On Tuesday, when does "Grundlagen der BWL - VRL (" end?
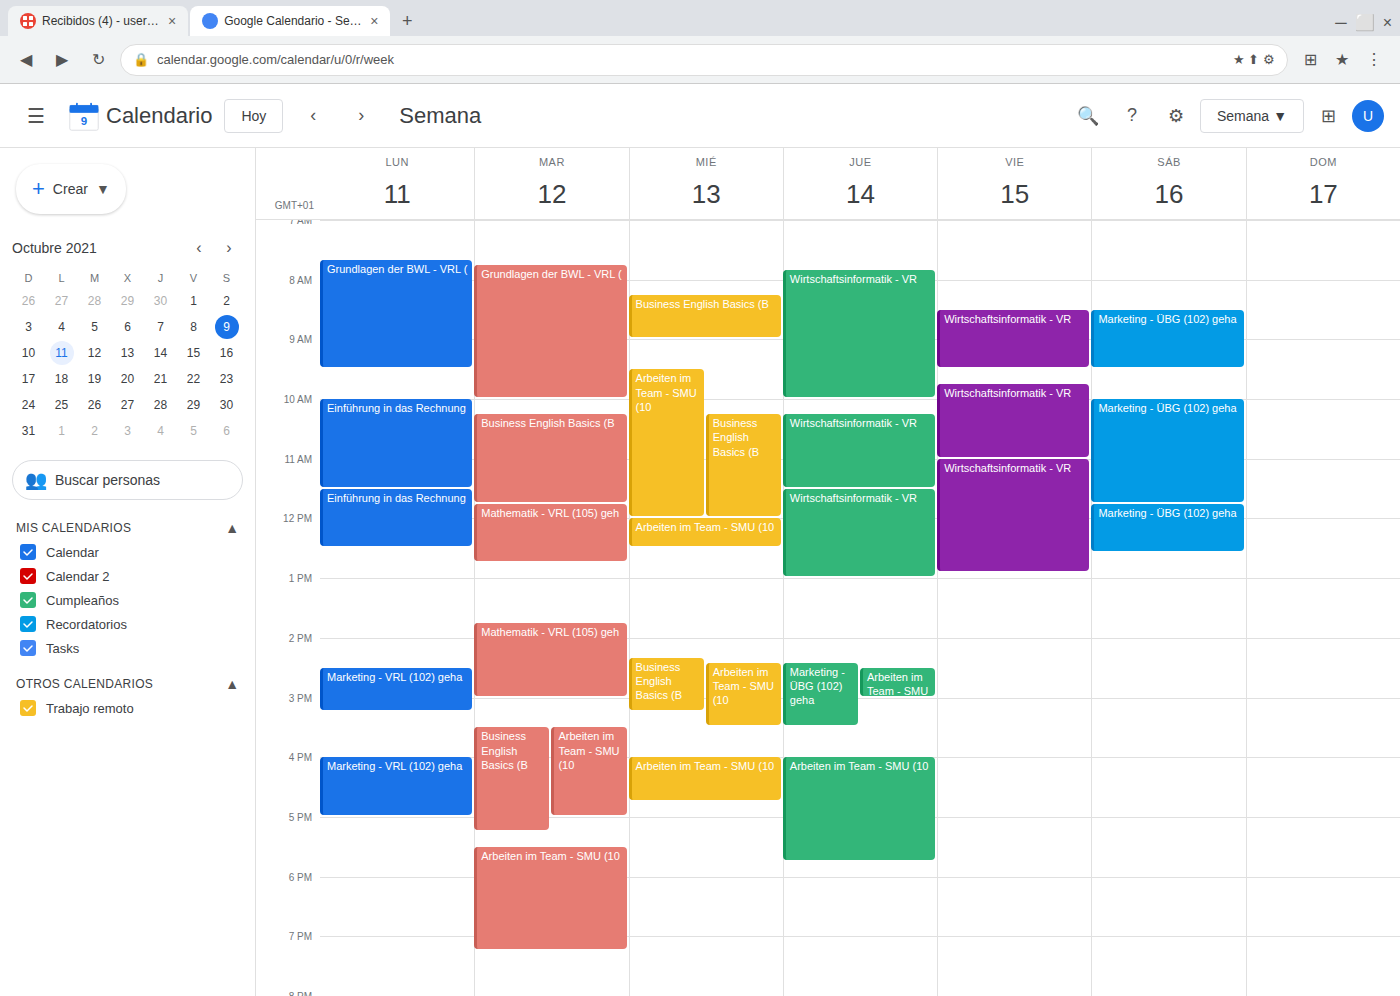
10:00 AM